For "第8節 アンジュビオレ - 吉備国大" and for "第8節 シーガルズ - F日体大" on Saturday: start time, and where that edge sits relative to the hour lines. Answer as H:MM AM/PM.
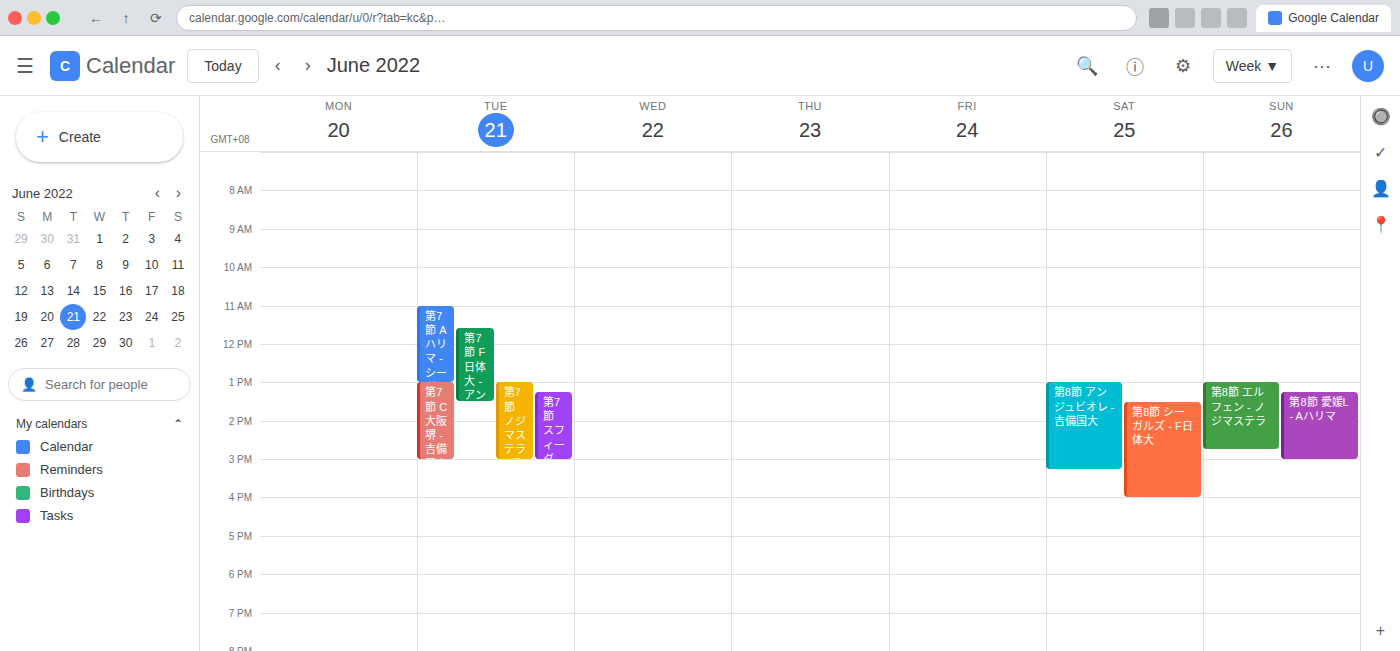
"第8節 アンジュビオレ - 吉備国大": 1:00 PM, exactly on the 1 PM line. "第8節 シーガルズ - F日体大": 1:30 PM, halfway between the 1 PM and 2 PM lines.